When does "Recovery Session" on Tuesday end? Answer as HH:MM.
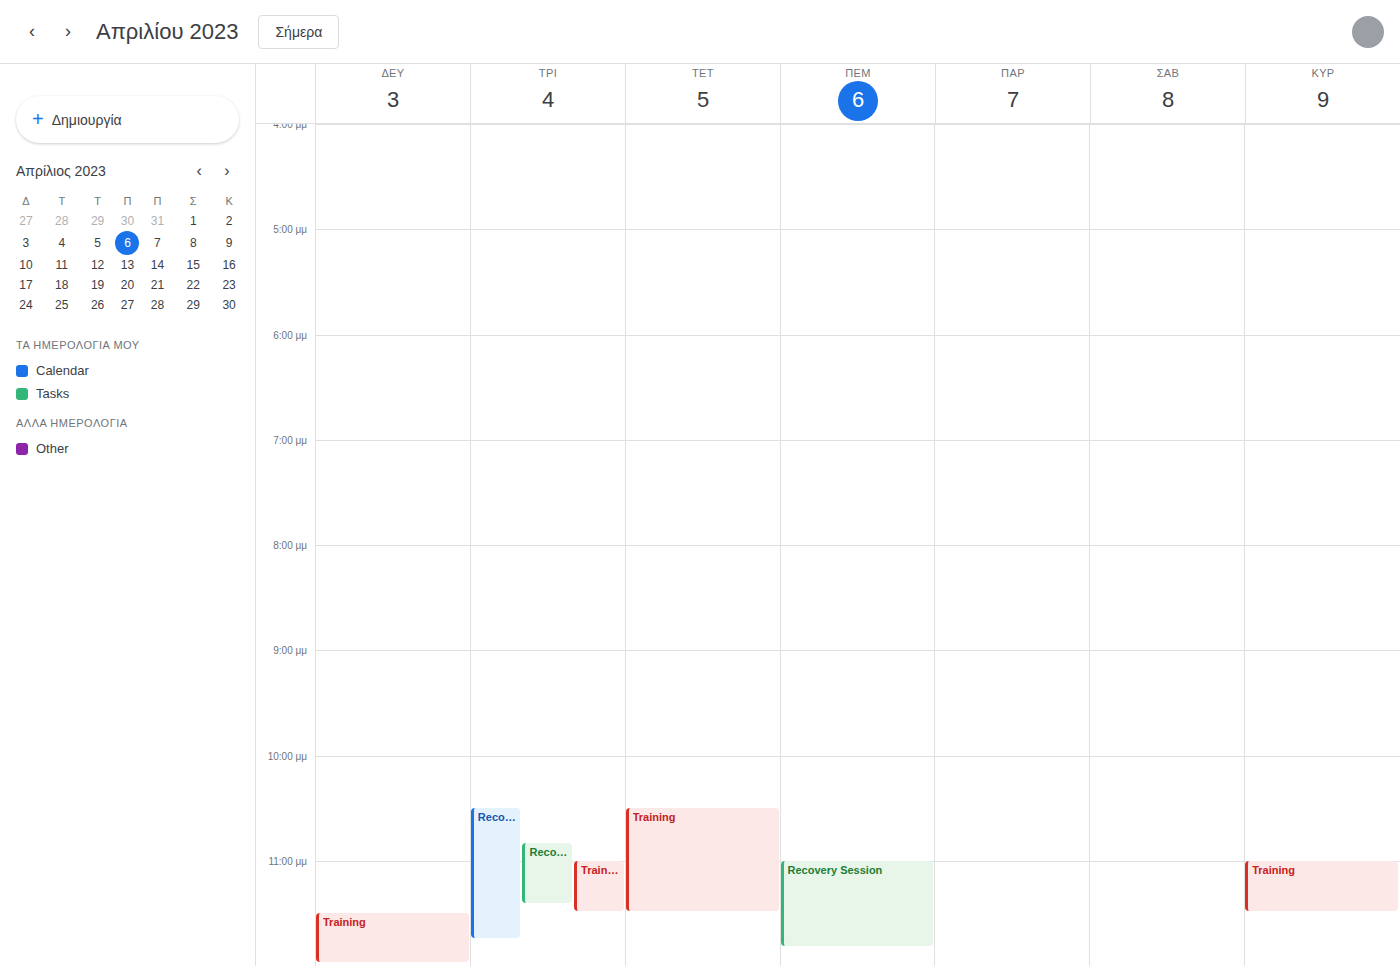
23:25